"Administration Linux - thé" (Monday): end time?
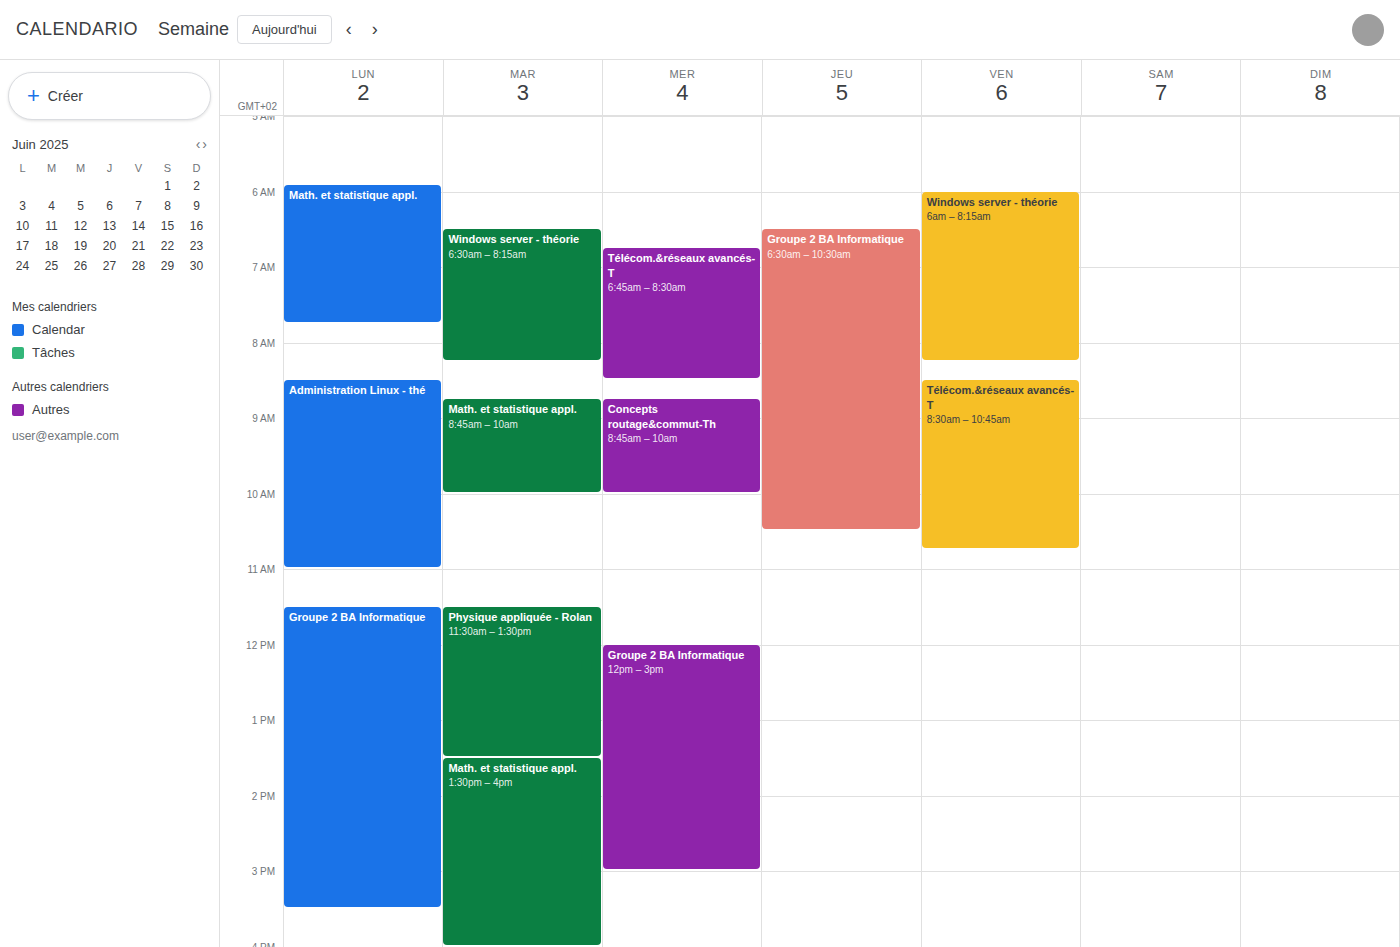
11:00 AM